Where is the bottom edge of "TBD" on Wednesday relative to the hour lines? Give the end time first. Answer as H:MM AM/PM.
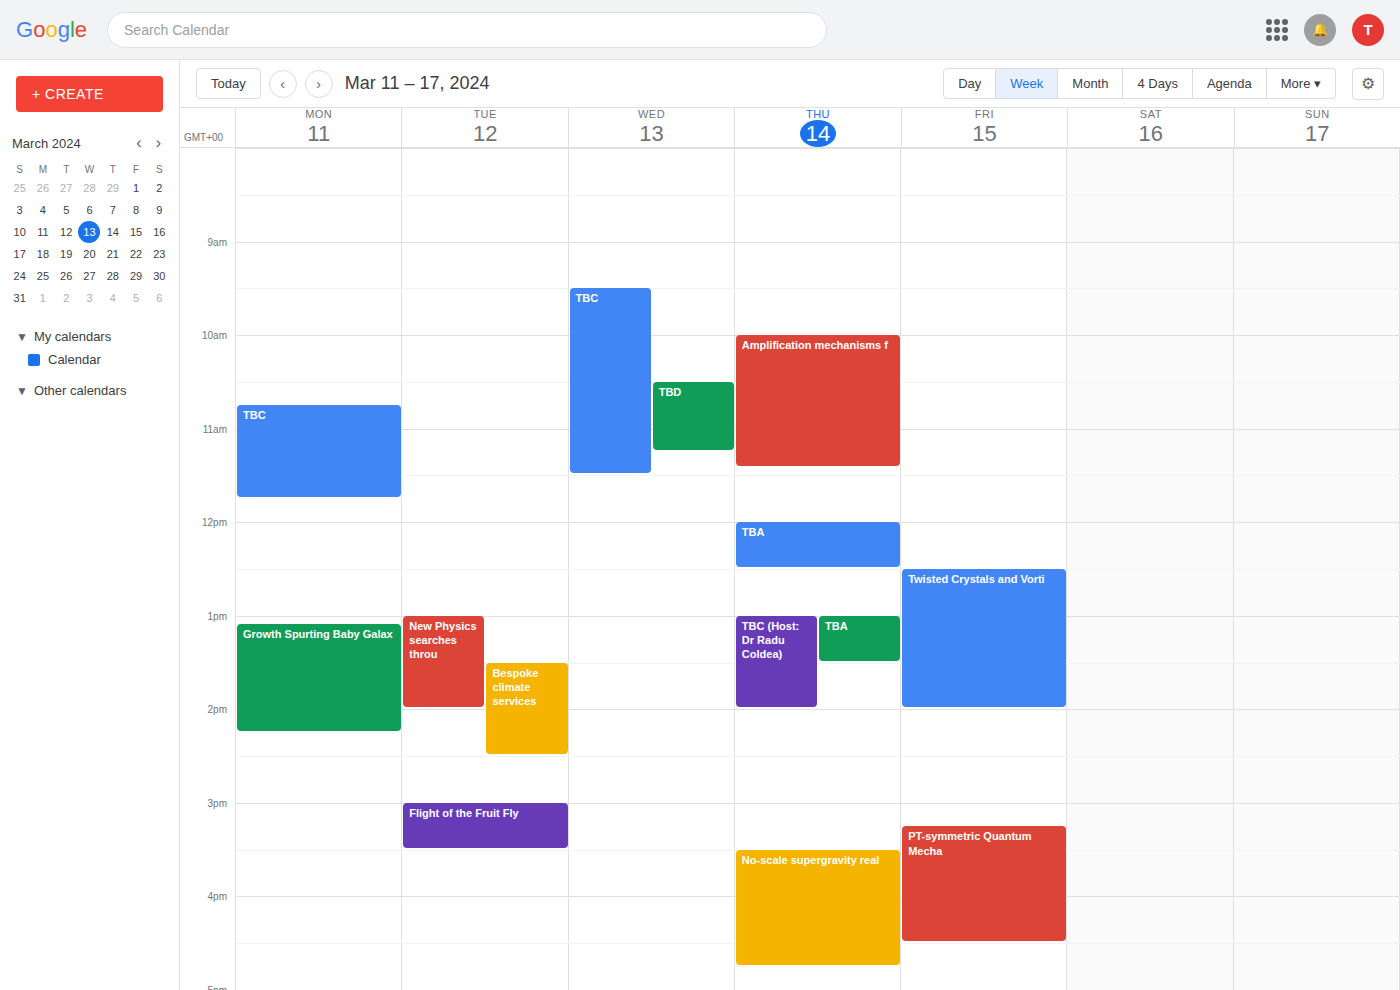
11:15 AM -- neither: a quarter of the way from the 11 AM line to the 12 PM line.